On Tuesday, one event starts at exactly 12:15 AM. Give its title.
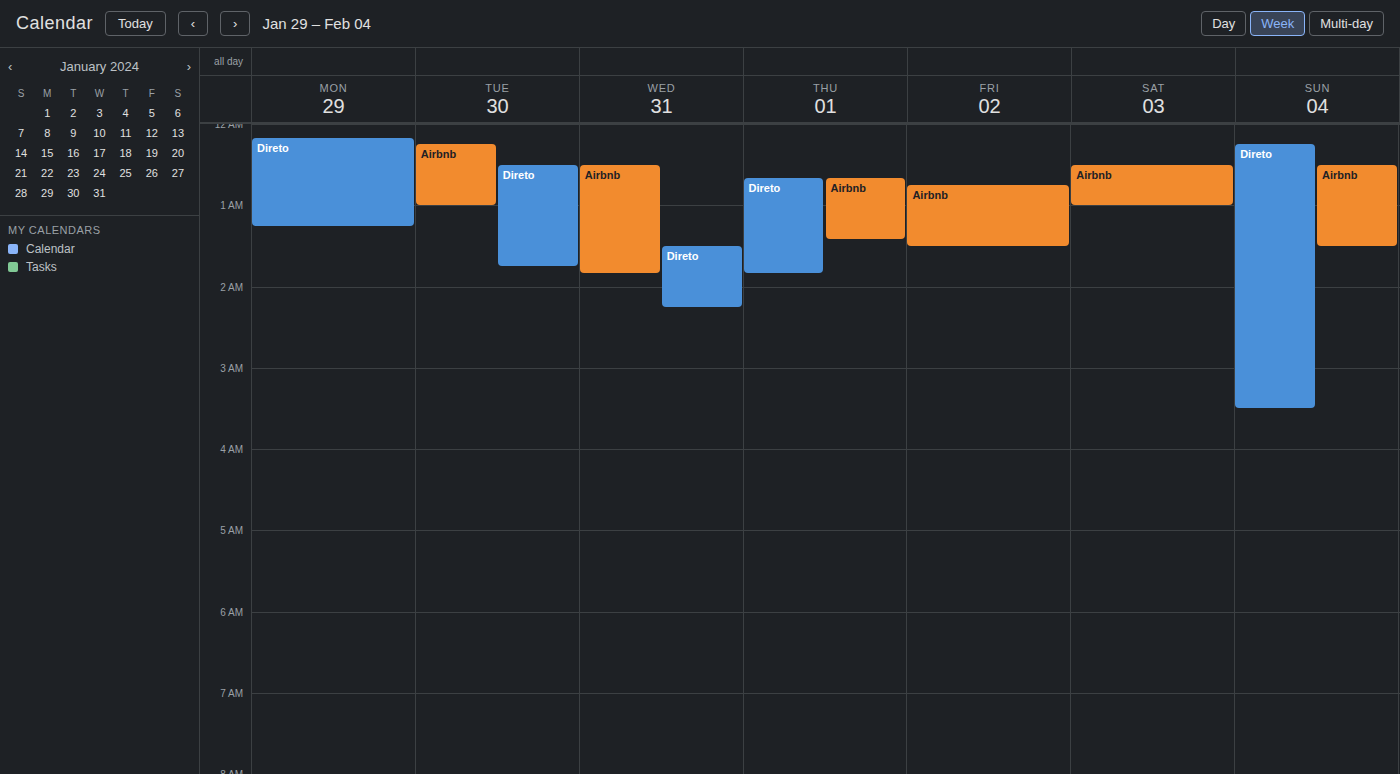
"Airbnb"